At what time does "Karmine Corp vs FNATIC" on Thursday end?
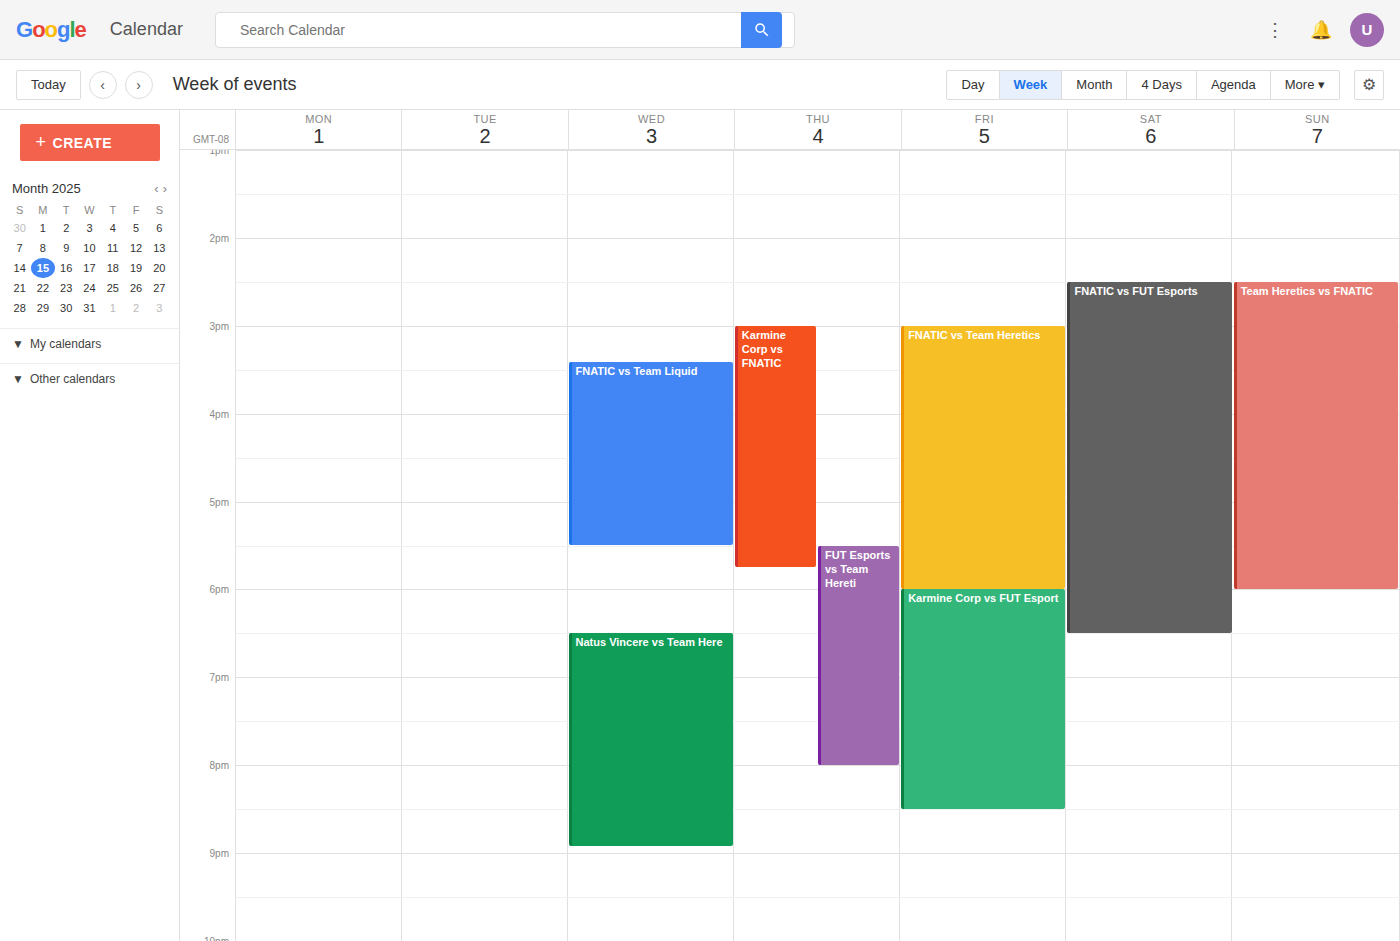
5:45 PM